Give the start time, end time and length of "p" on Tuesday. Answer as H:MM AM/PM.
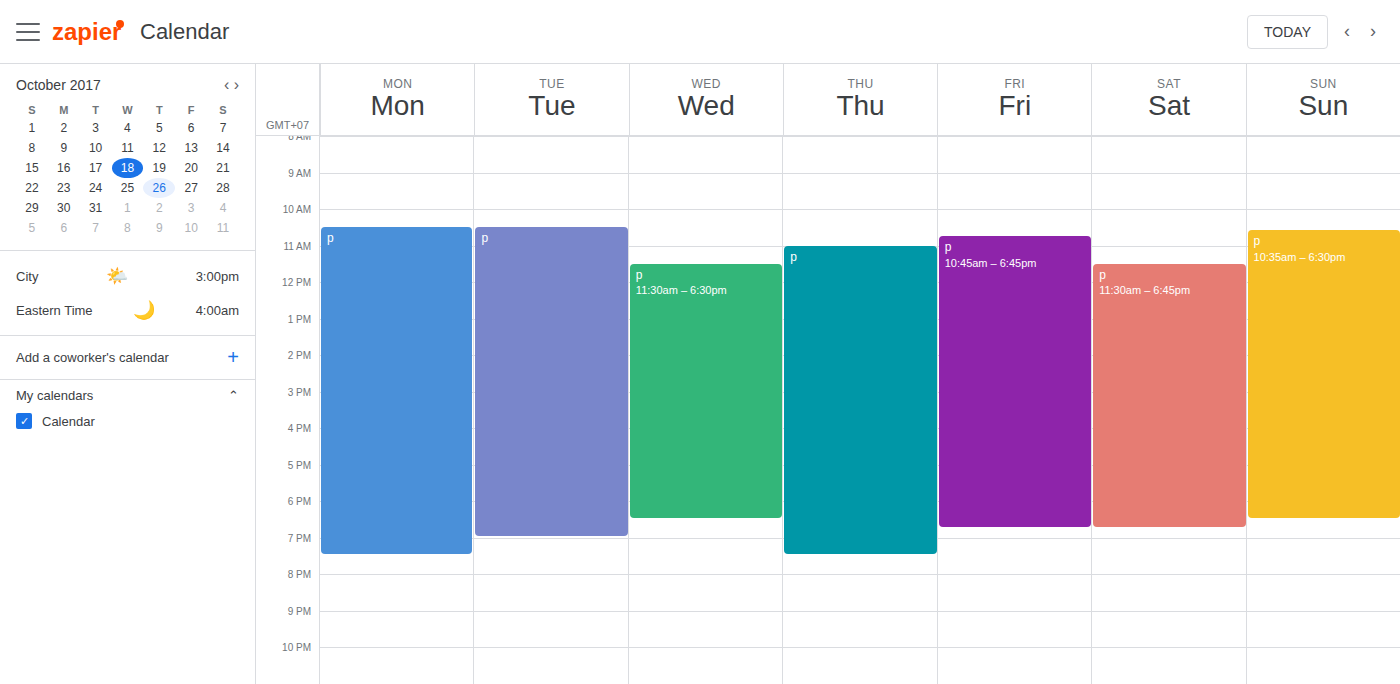
10:30 AM to 7:00 PM, 8 hours 30 minutes